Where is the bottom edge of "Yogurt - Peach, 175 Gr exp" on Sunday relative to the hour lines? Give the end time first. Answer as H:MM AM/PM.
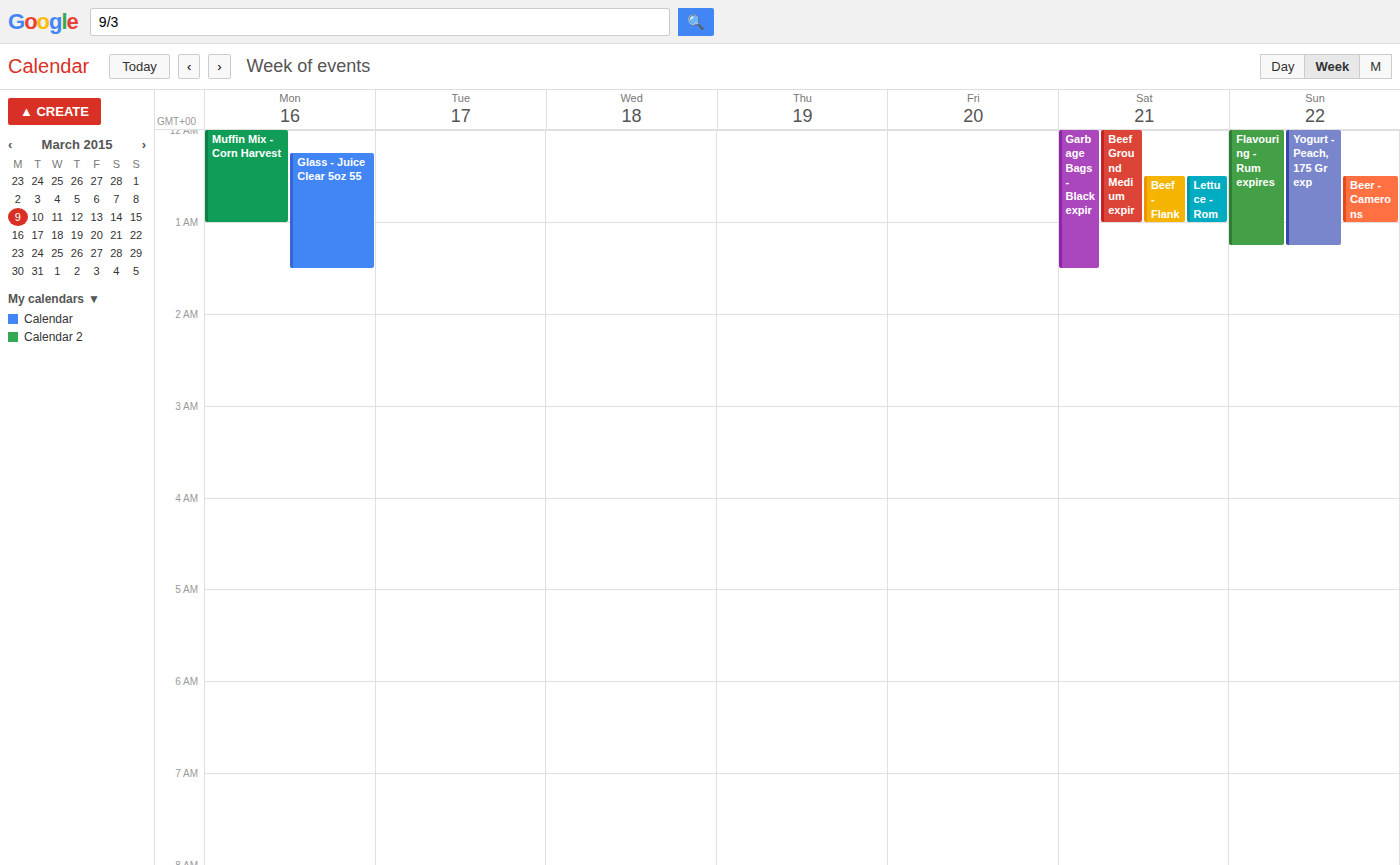
1:15 AM -- neither: a quarter of the way from the 1 AM line to the 2 AM line.